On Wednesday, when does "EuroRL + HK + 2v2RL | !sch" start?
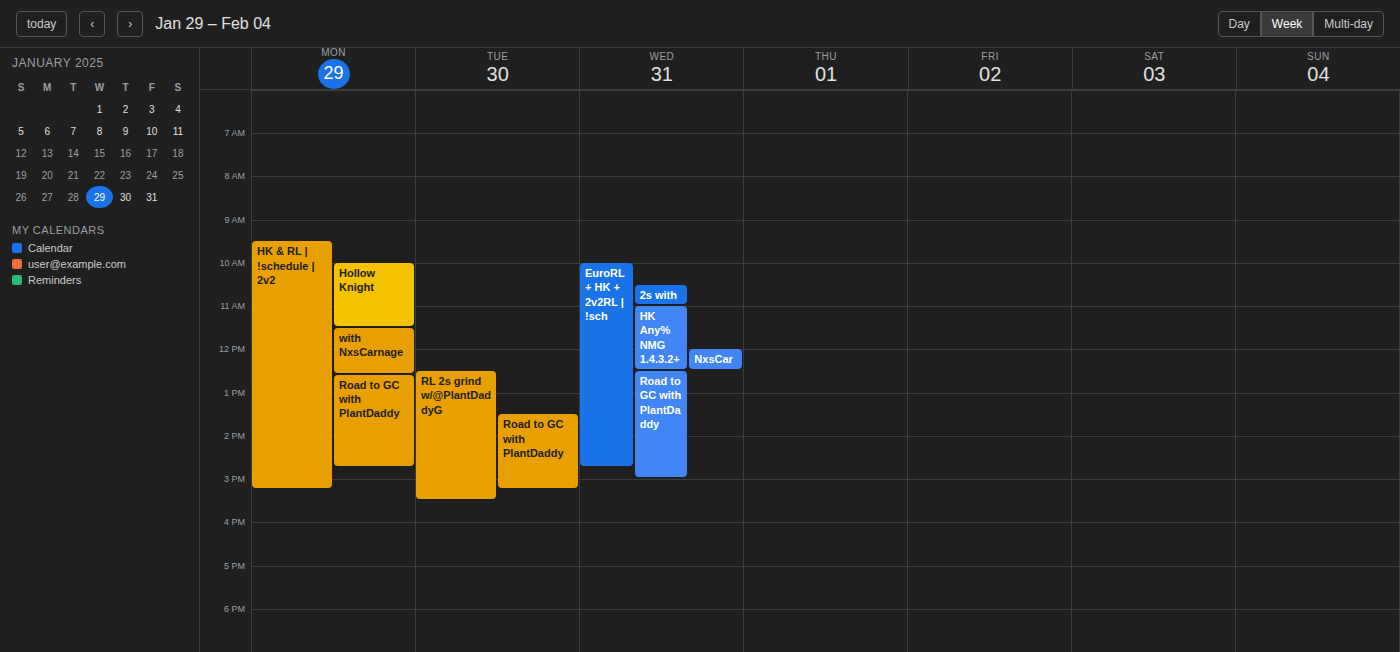
10:00 AM